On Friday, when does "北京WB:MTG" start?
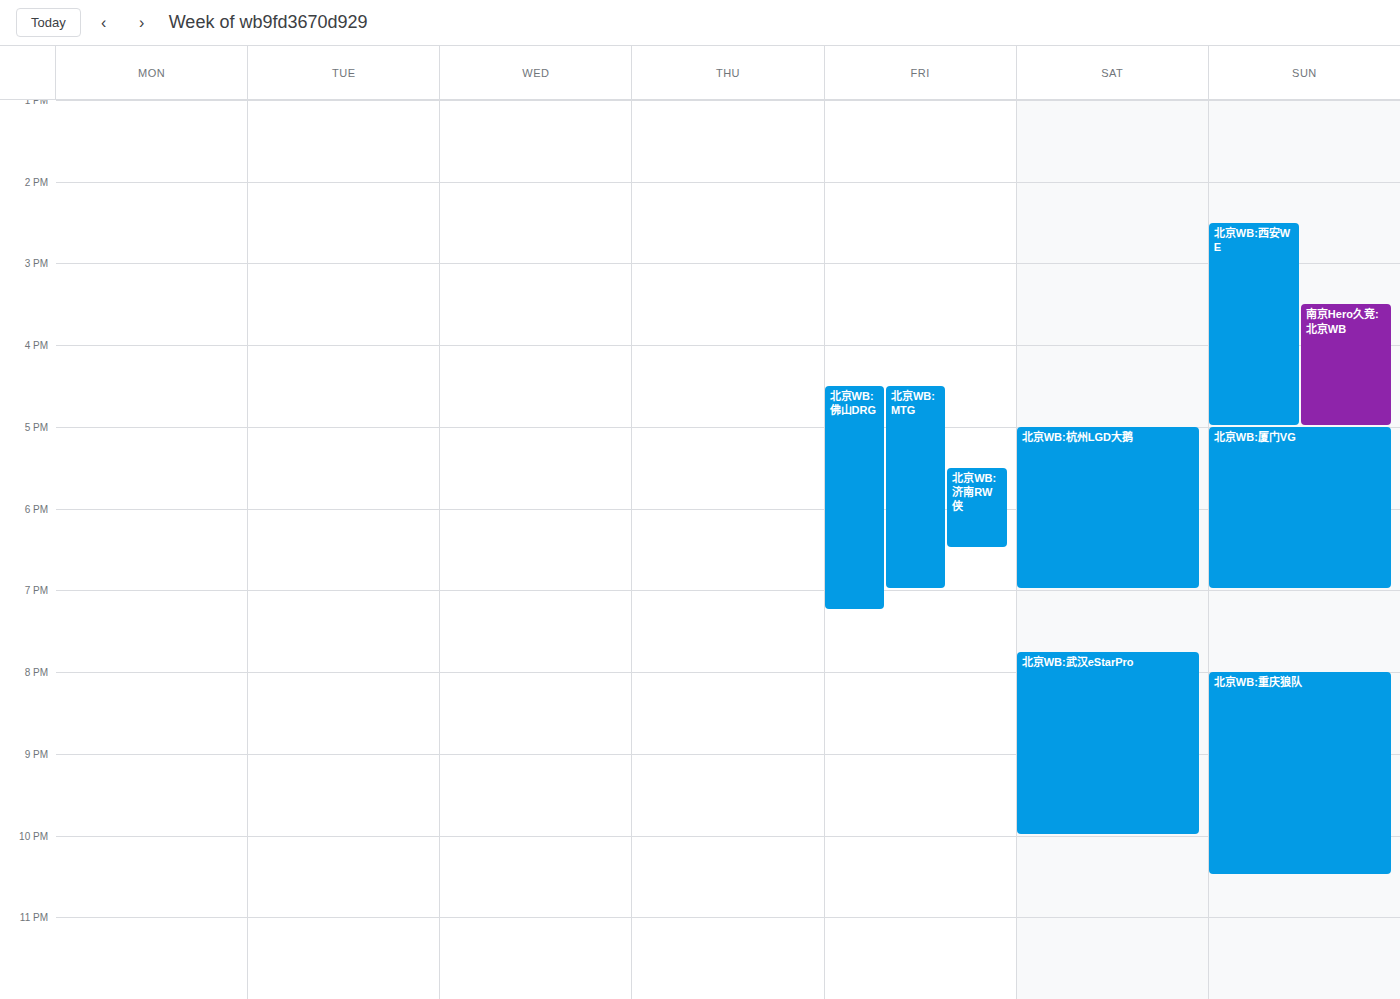
4:30 PM